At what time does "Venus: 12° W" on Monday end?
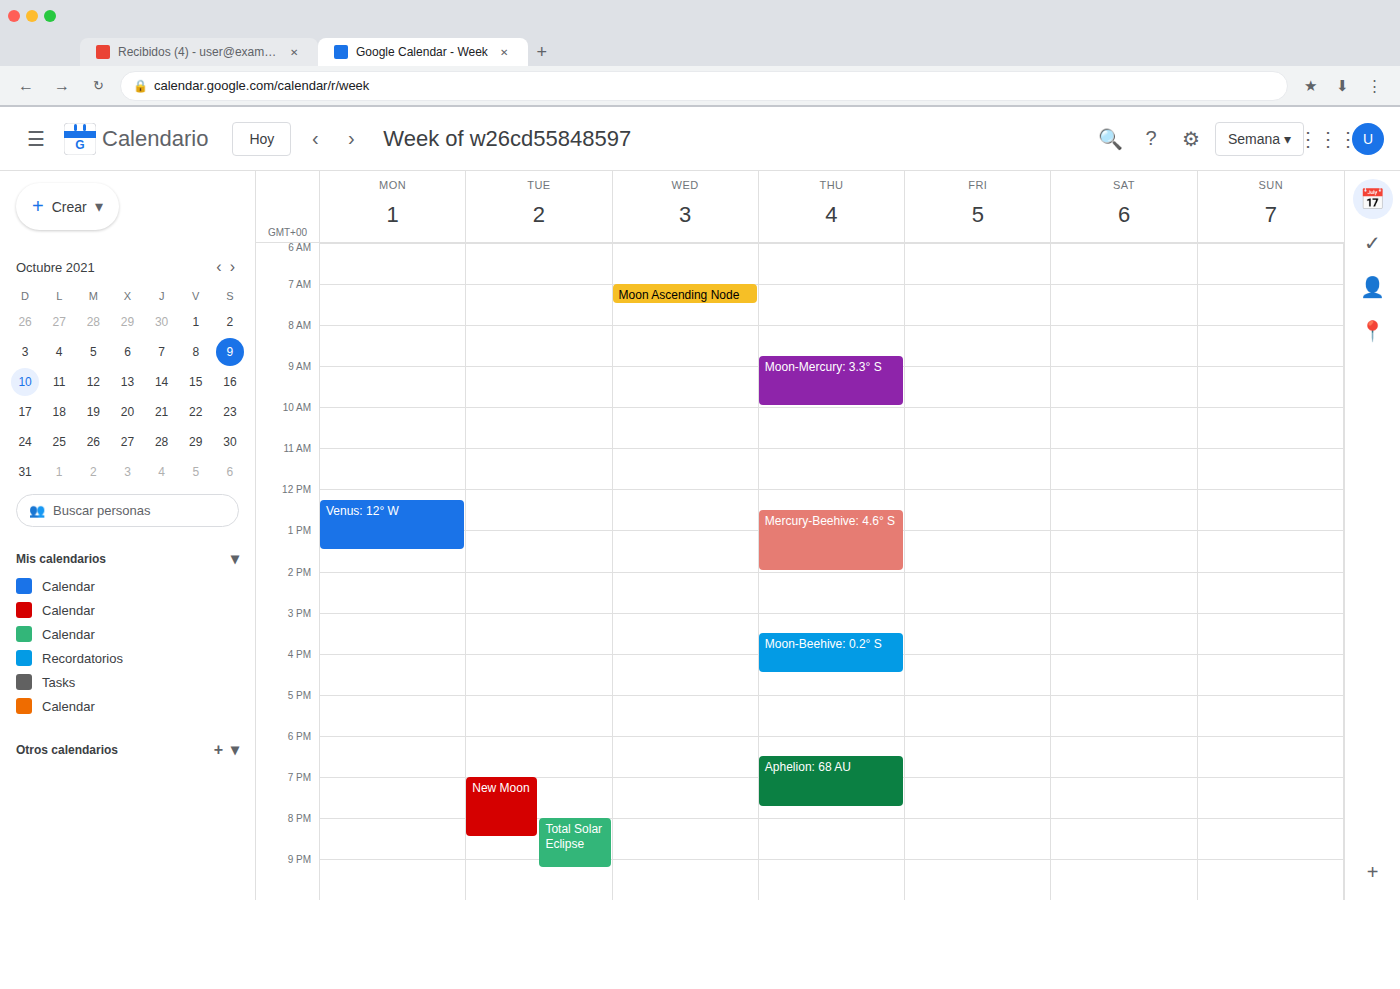
1:30 PM